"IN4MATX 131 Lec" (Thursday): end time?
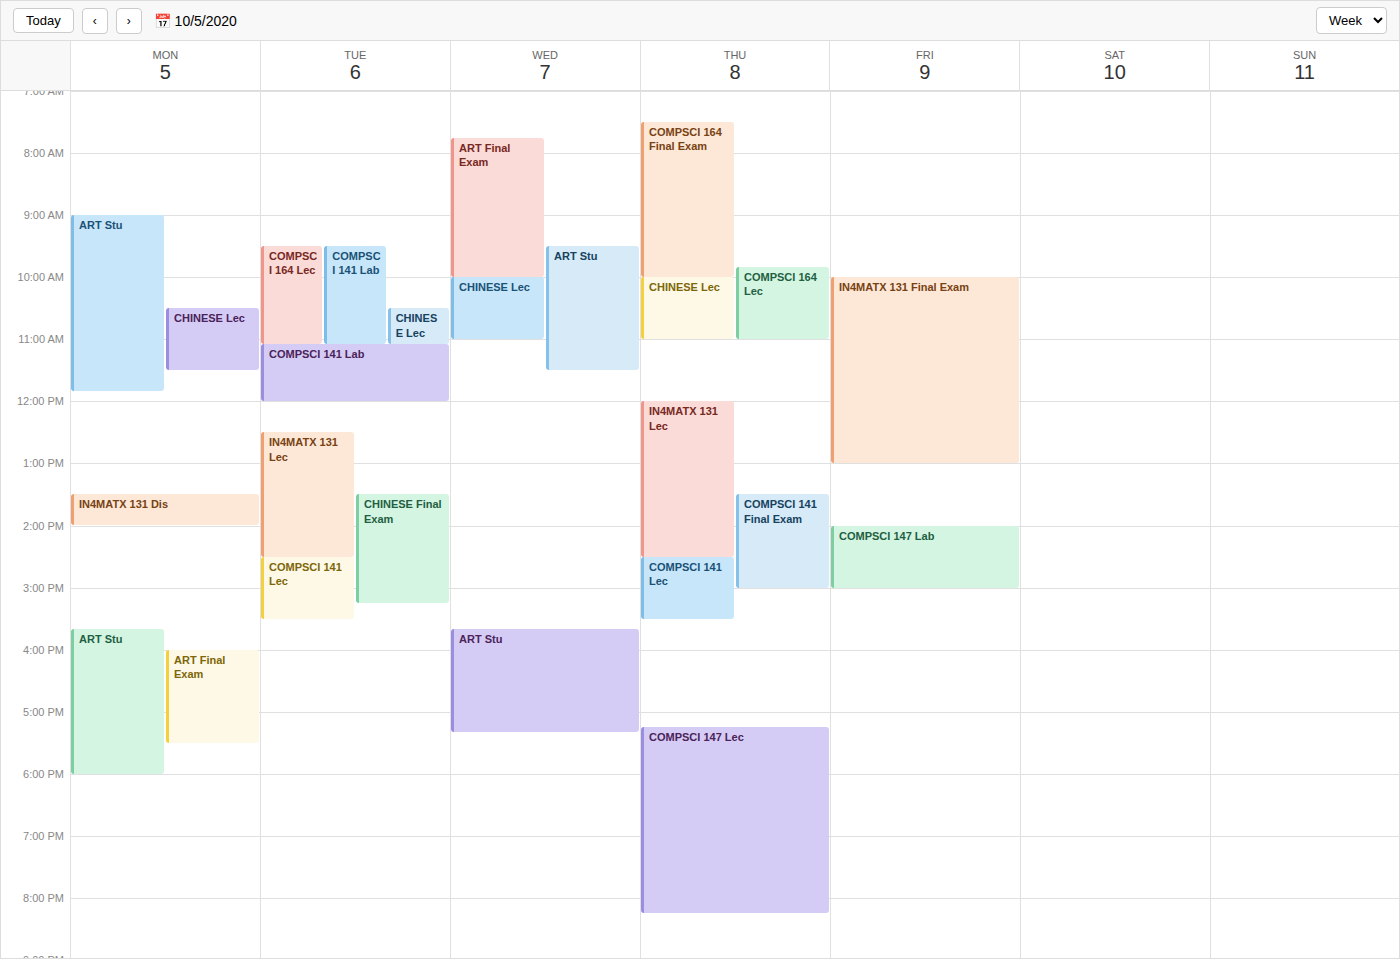
2:30 PM